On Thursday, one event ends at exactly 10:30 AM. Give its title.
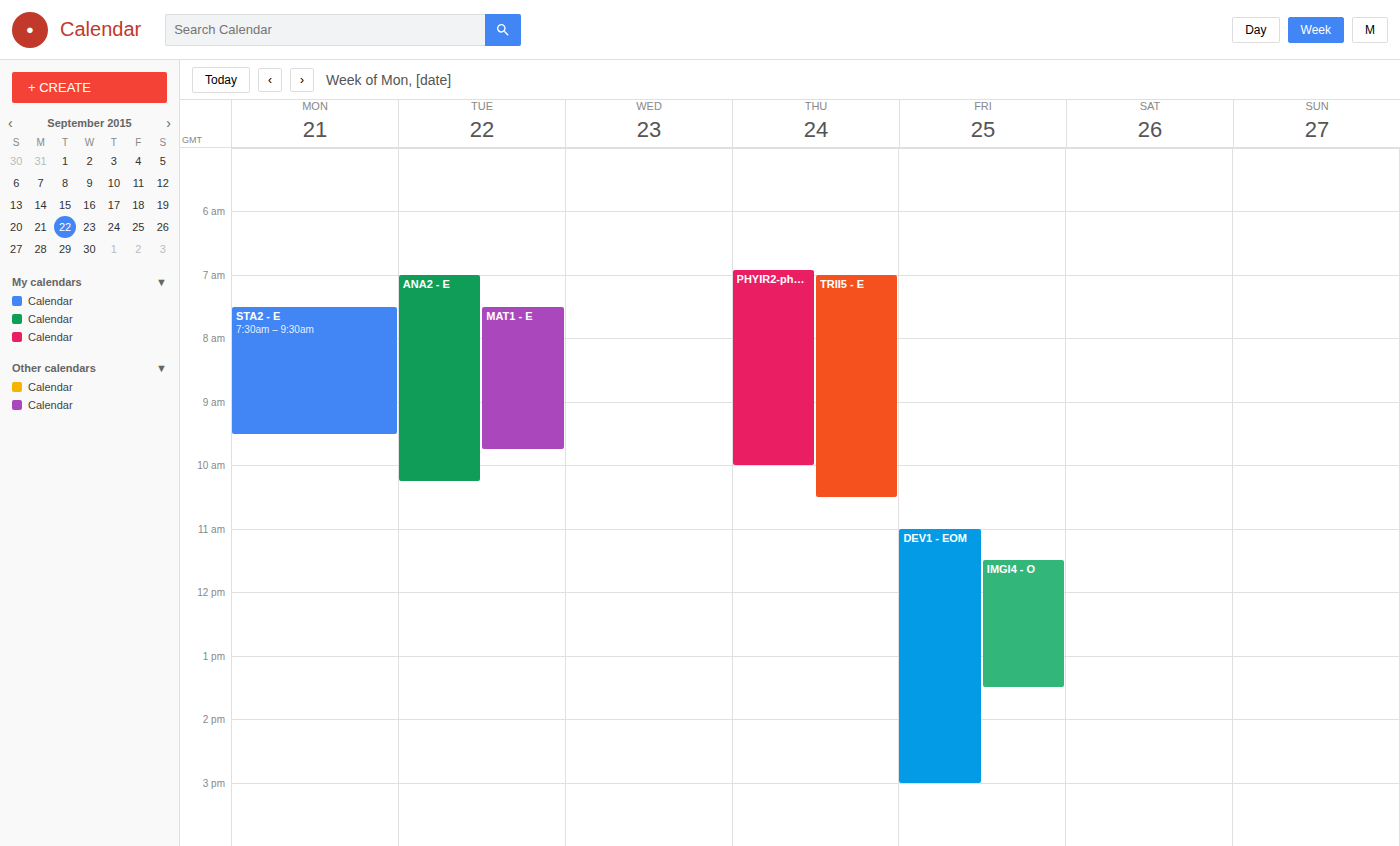
"TRII5 - E"